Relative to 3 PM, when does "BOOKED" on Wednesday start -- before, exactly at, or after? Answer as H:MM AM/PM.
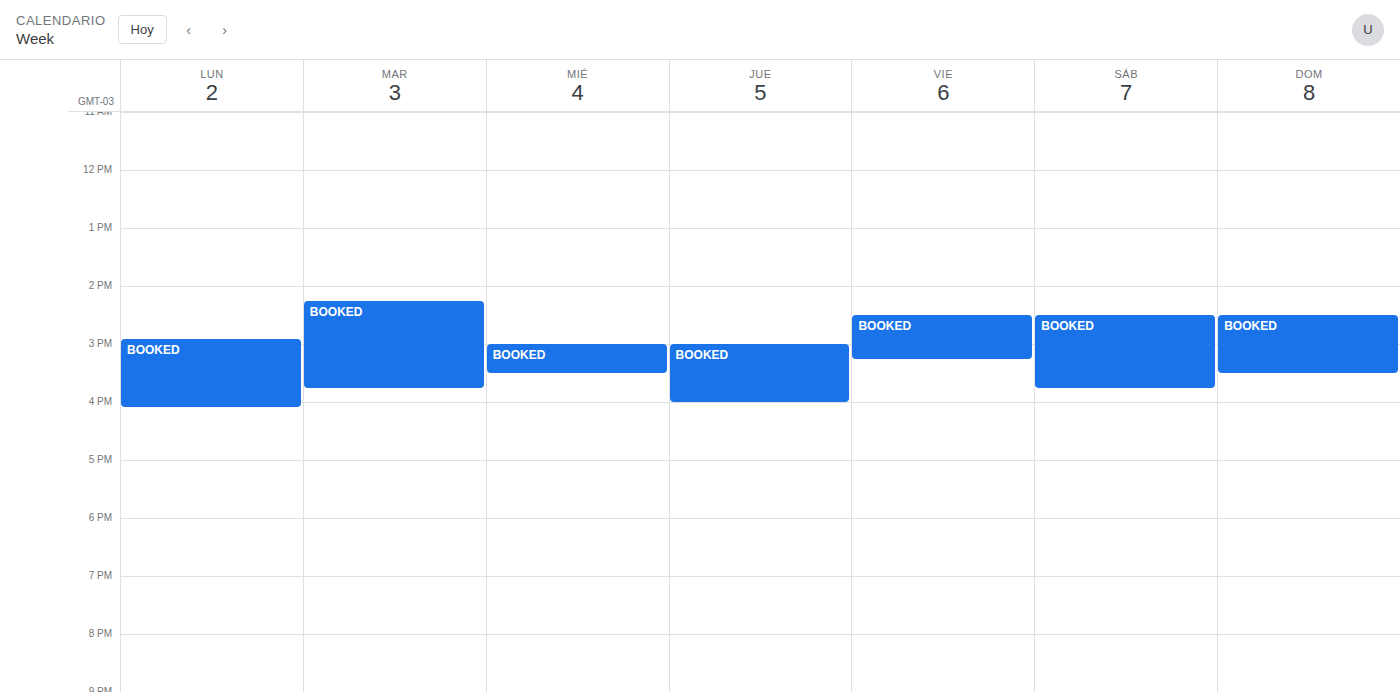
3:00 PM -- exactly at 3 PM, on the 3 PM line.